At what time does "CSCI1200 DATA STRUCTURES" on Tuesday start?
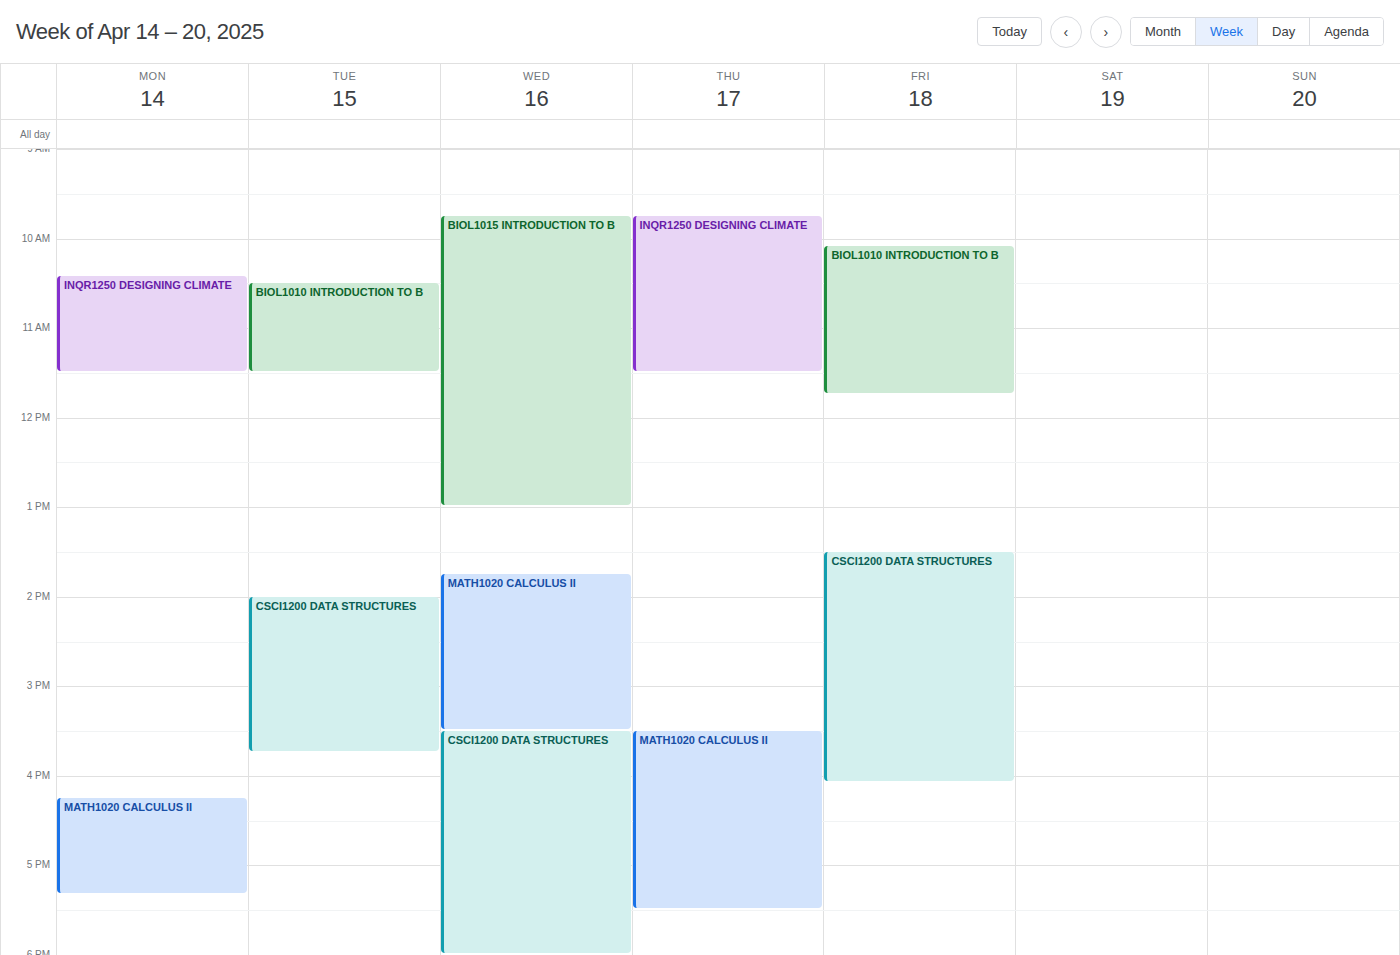
14:00